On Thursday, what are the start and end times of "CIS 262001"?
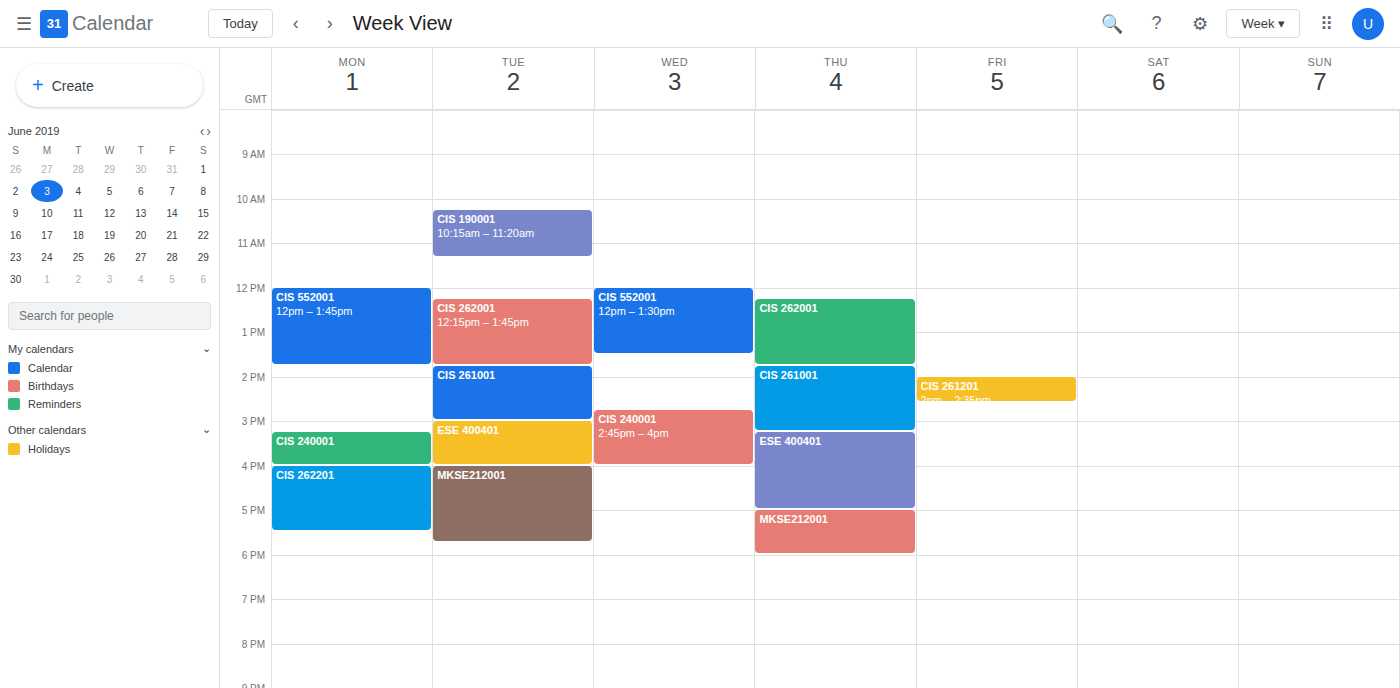
12:15 to 13:45